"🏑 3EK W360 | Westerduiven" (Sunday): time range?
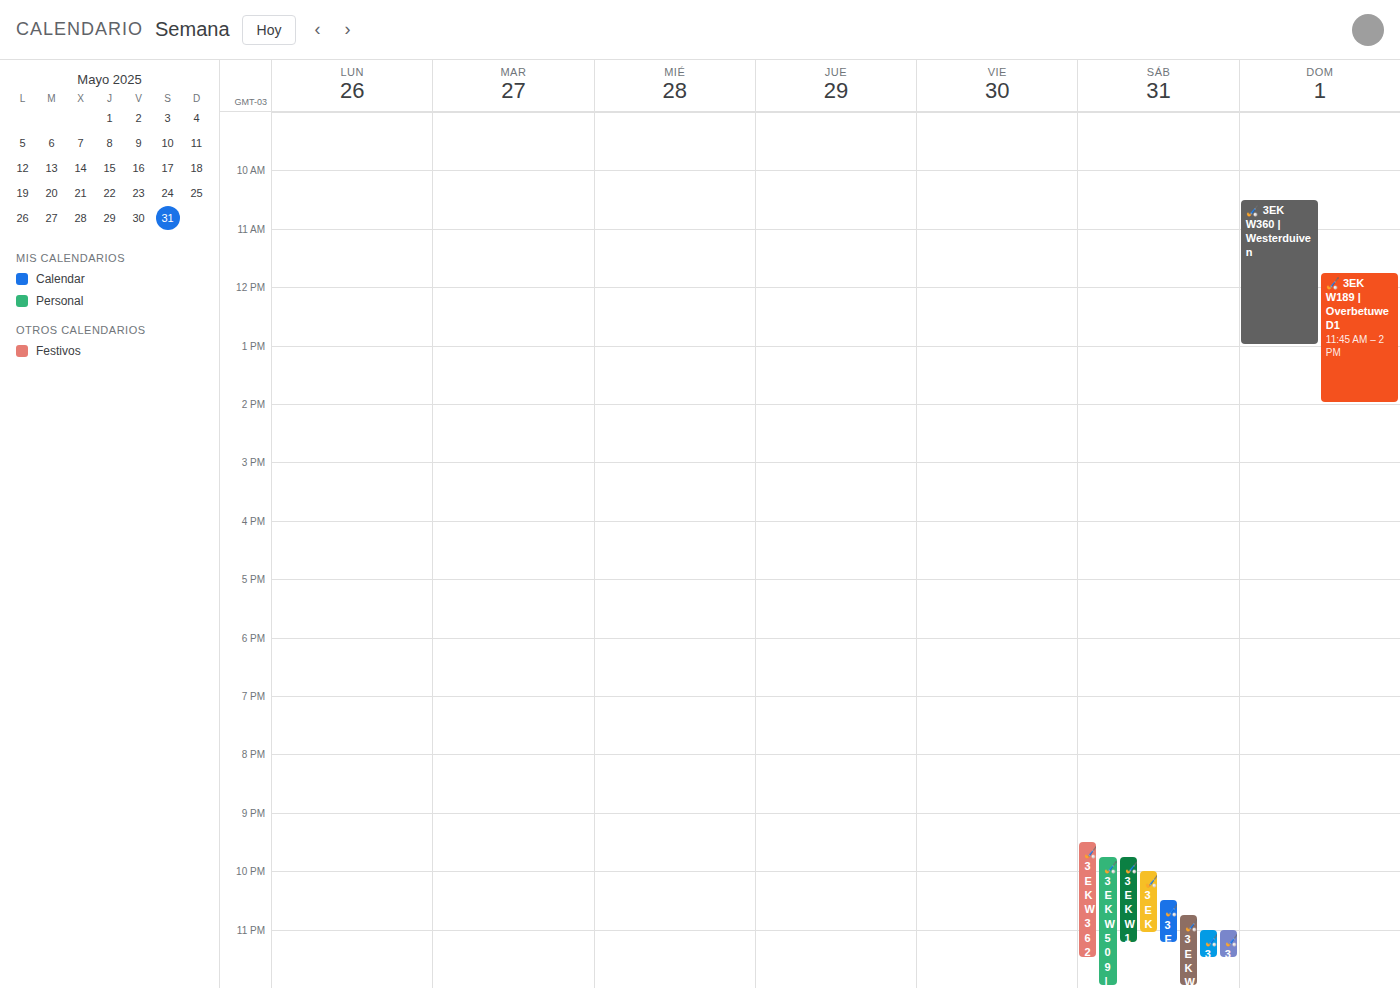
10:30 AM to 1:00 PM